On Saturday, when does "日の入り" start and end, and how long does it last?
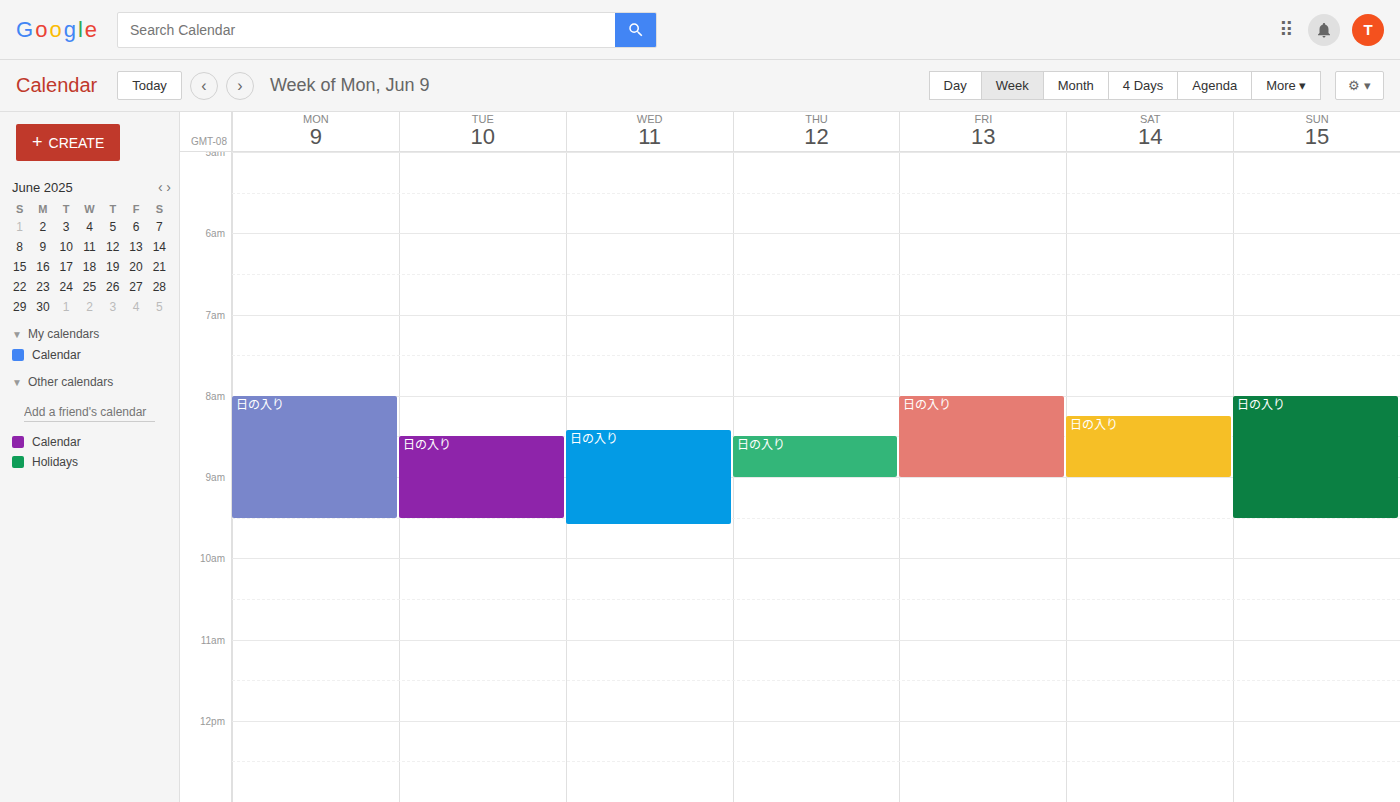
8:15 AM to 9:00 AM, 45 minutes